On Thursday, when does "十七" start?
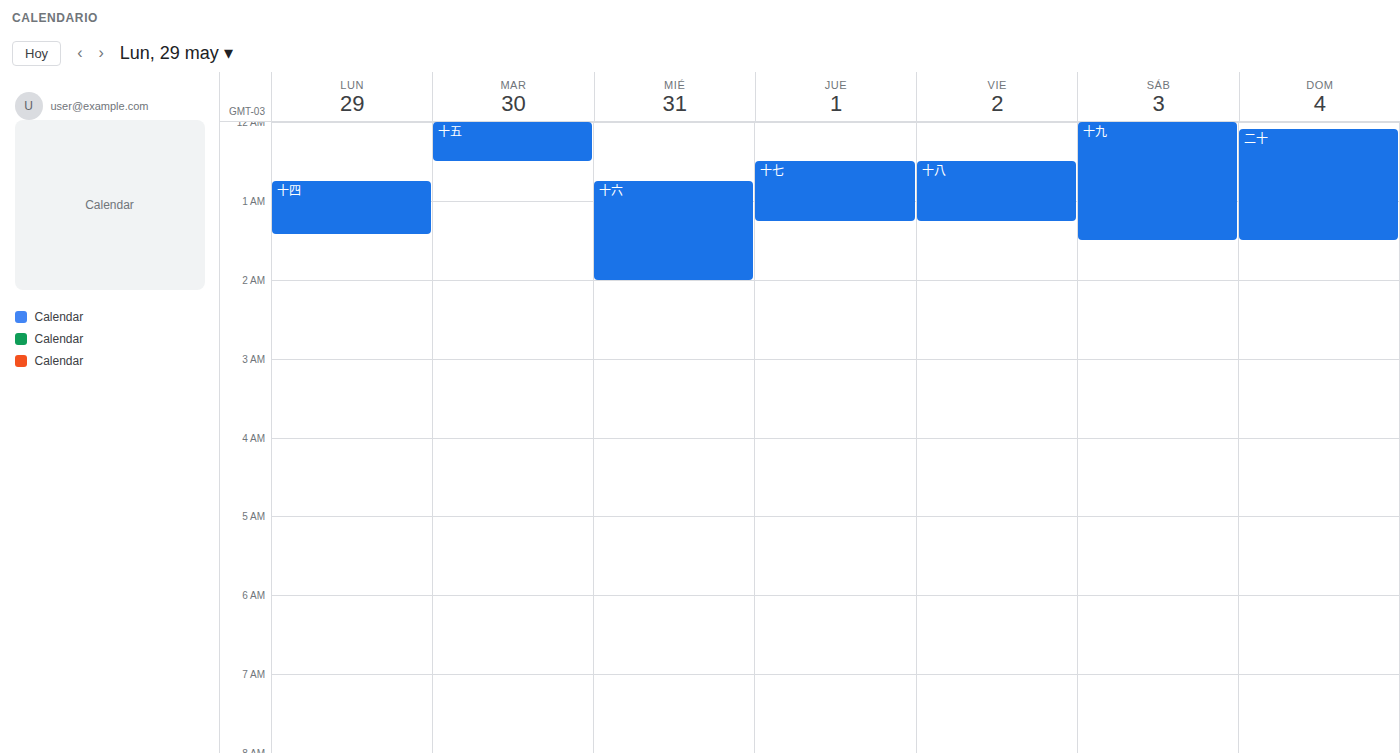
12:30 AM